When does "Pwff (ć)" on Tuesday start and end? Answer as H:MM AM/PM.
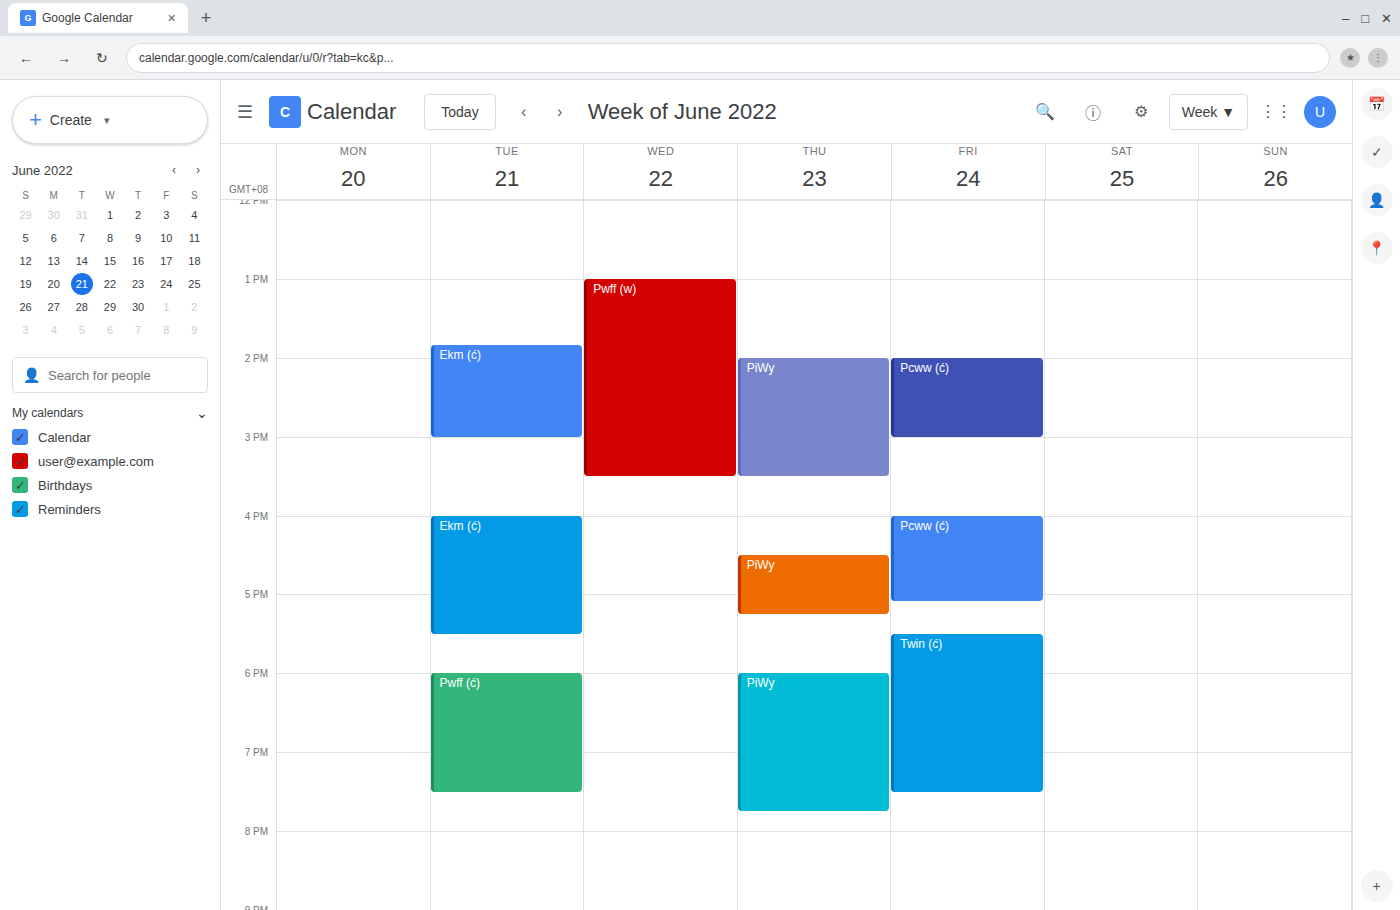
6:00 PM to 7:30 PM